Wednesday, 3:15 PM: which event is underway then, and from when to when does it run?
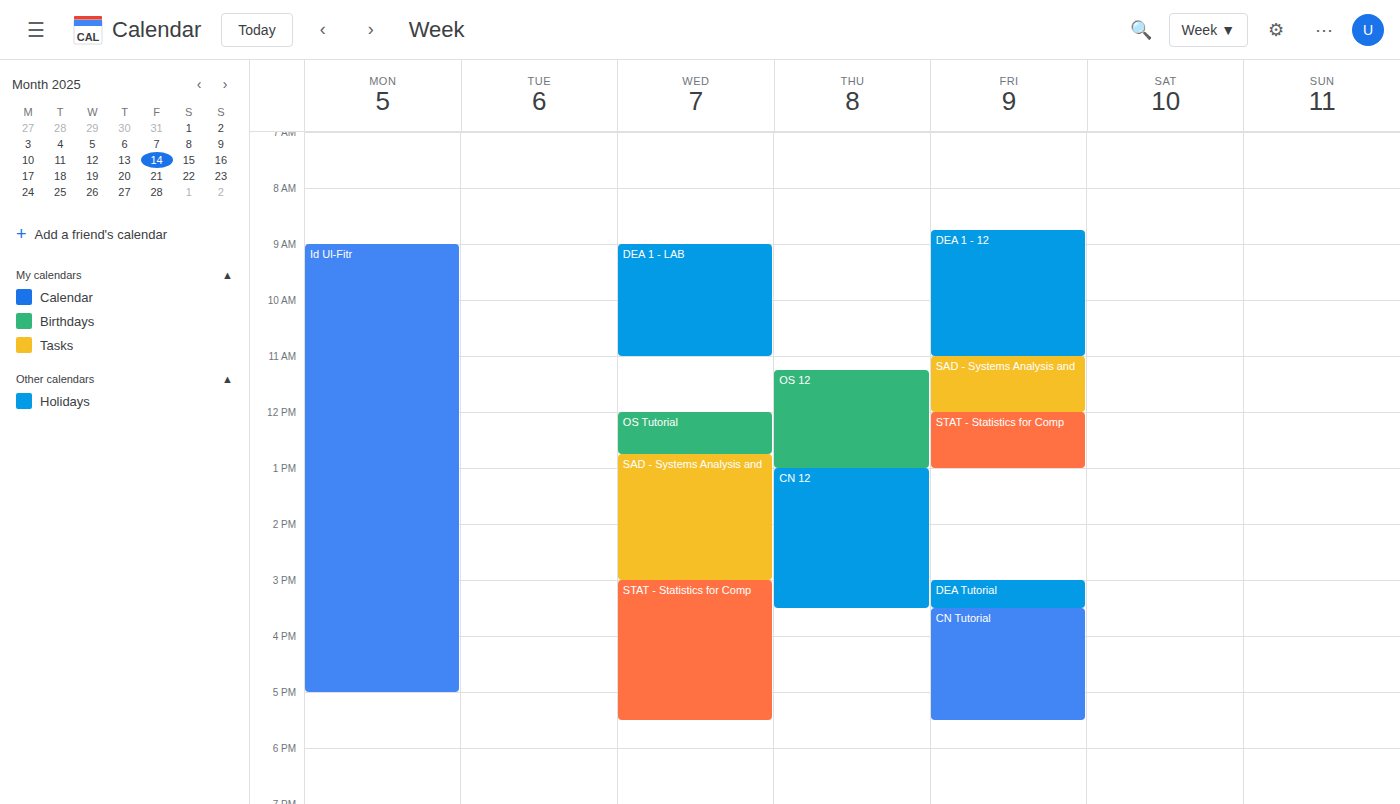
"STAT - Statistics for Comp", 3:00 PM to 5:30 PM